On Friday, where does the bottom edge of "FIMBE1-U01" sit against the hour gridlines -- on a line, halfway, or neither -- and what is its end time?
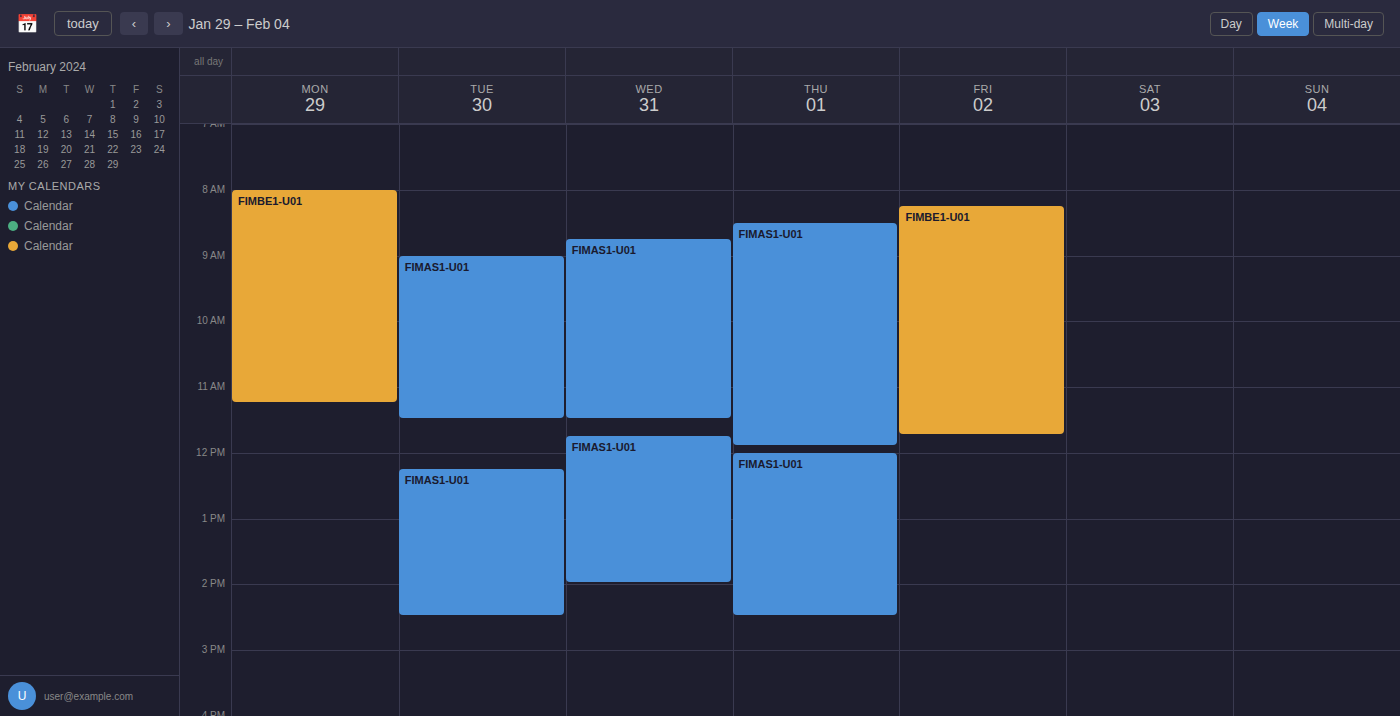
11:45 AM -- neither: three quarters of the way from the 11 AM line to the 12 PM line.